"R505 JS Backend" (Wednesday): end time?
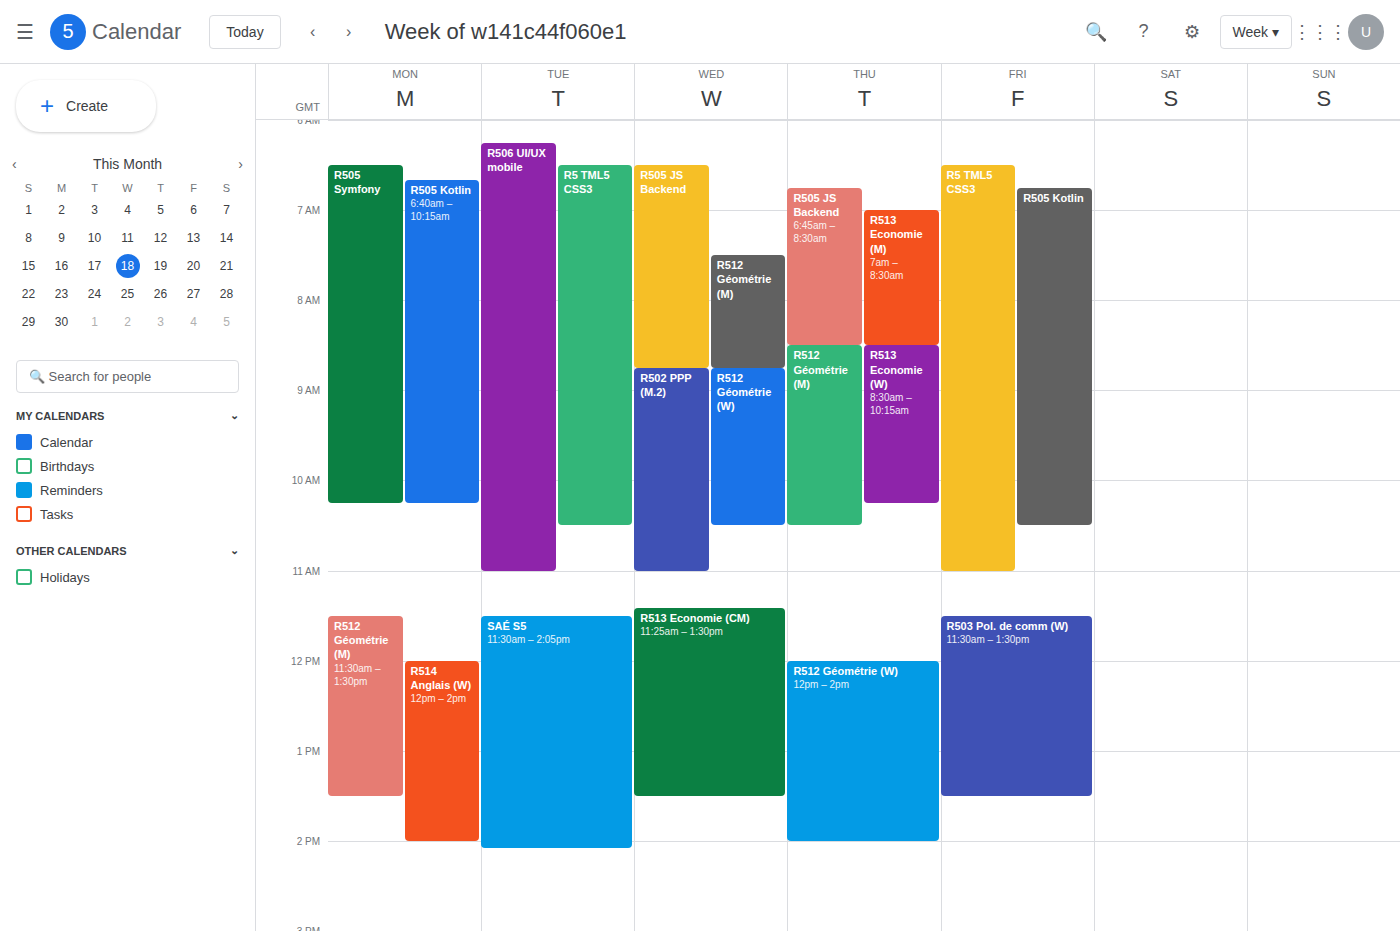
8:45 AM